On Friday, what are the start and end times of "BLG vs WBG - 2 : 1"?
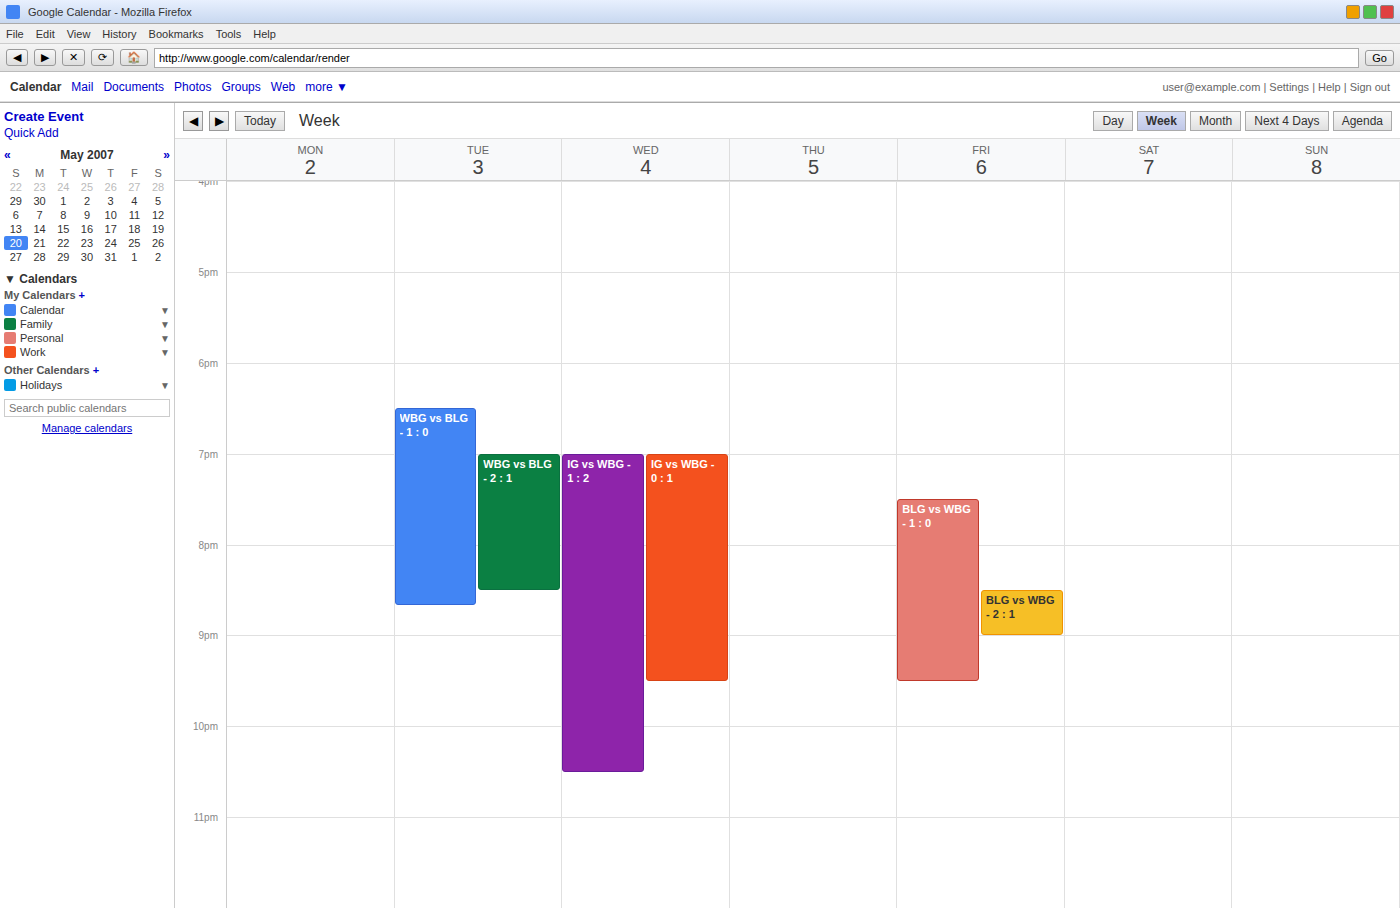
8:30 PM to 9:00 PM